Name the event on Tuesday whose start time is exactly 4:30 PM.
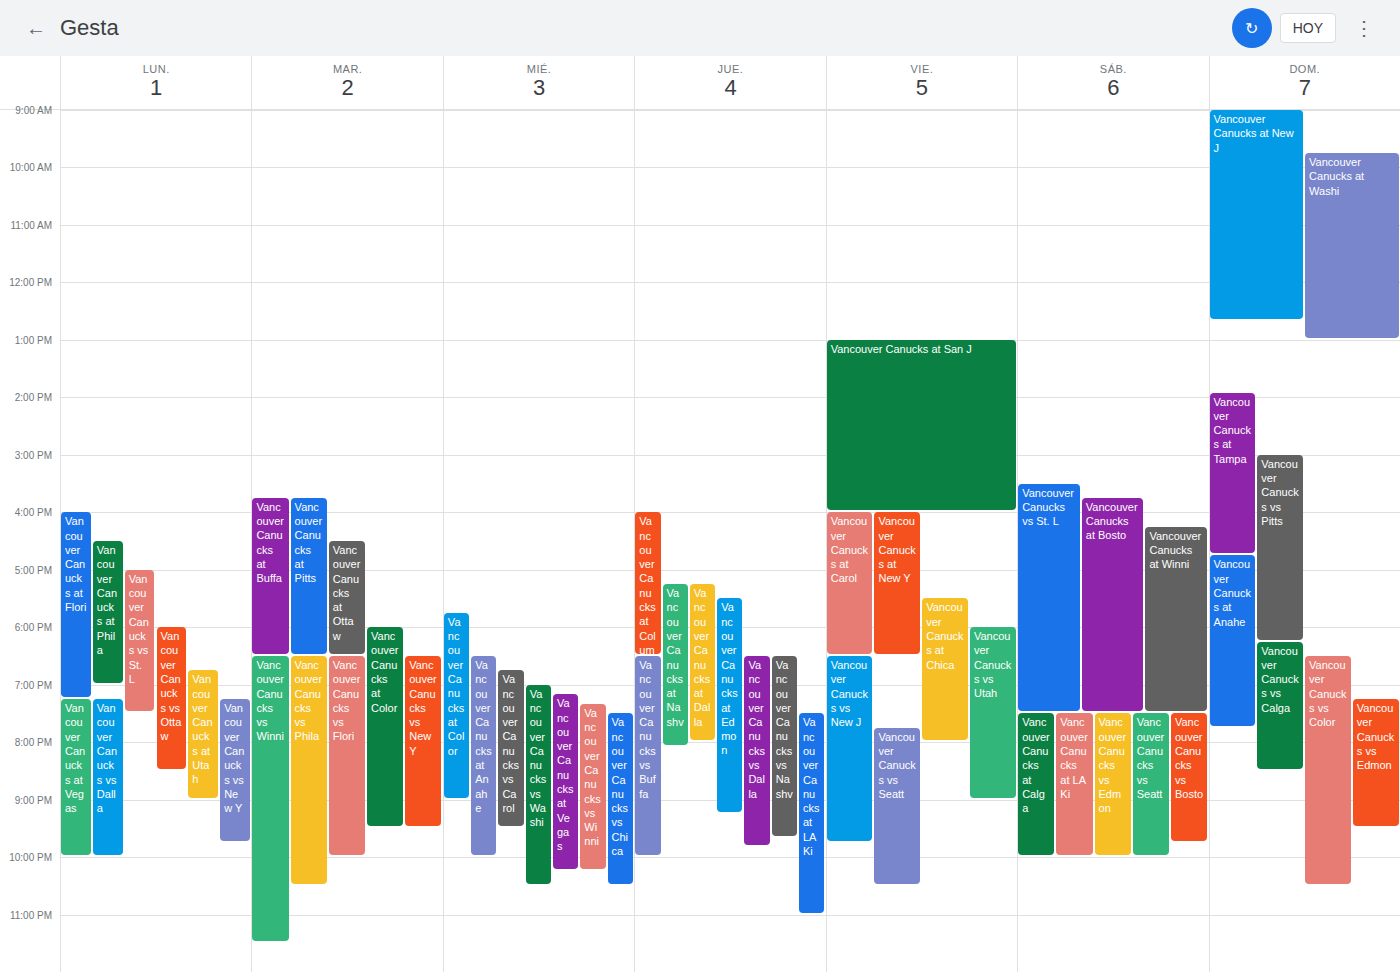
"Vancouver Canucks at Ottaw"